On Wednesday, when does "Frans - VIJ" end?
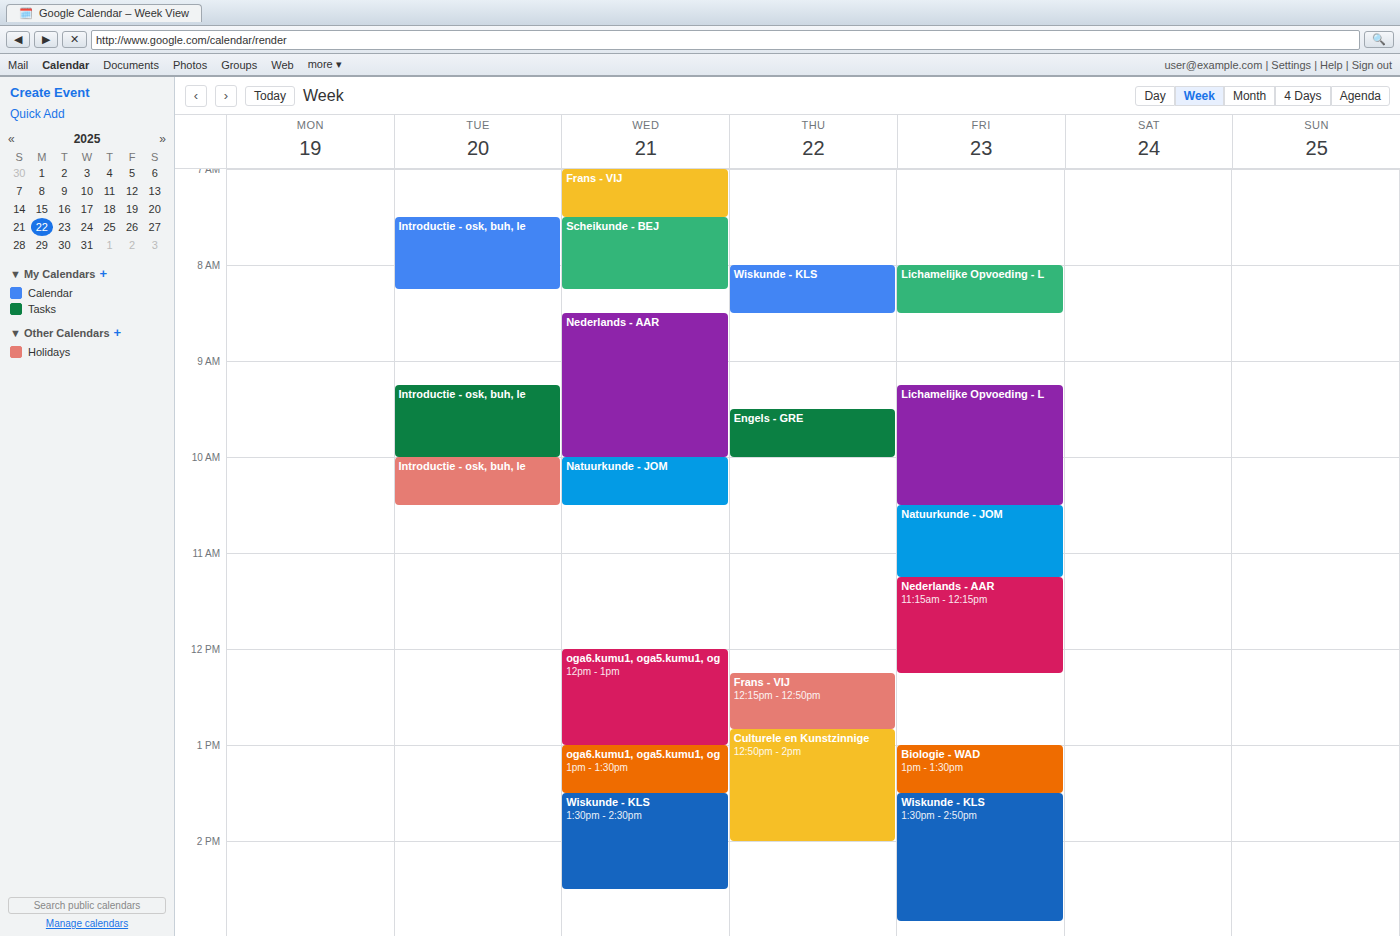
07:30